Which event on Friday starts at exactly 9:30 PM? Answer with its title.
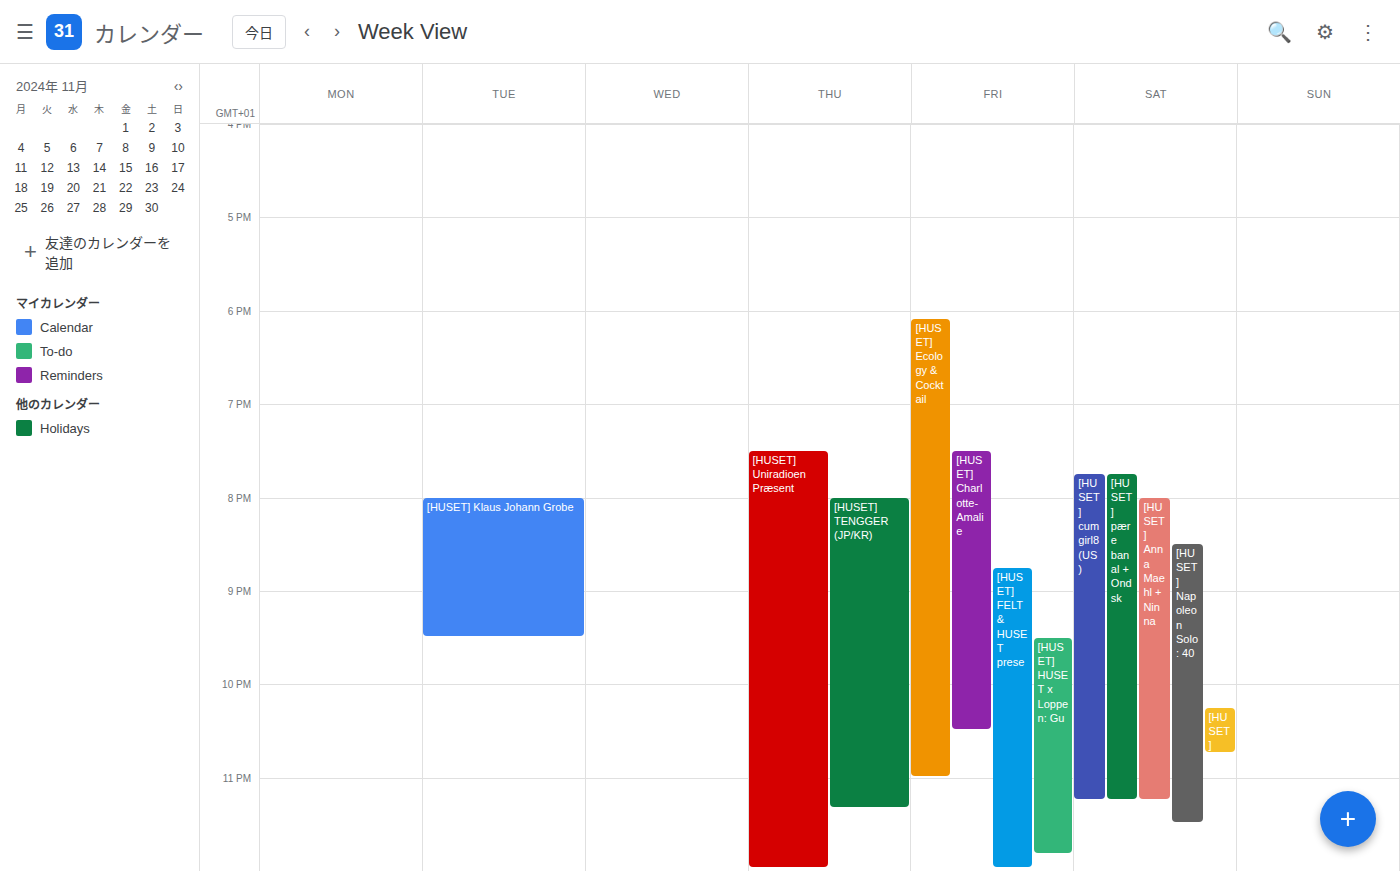
"[HUSET] HUSET x Loppen: Gu"